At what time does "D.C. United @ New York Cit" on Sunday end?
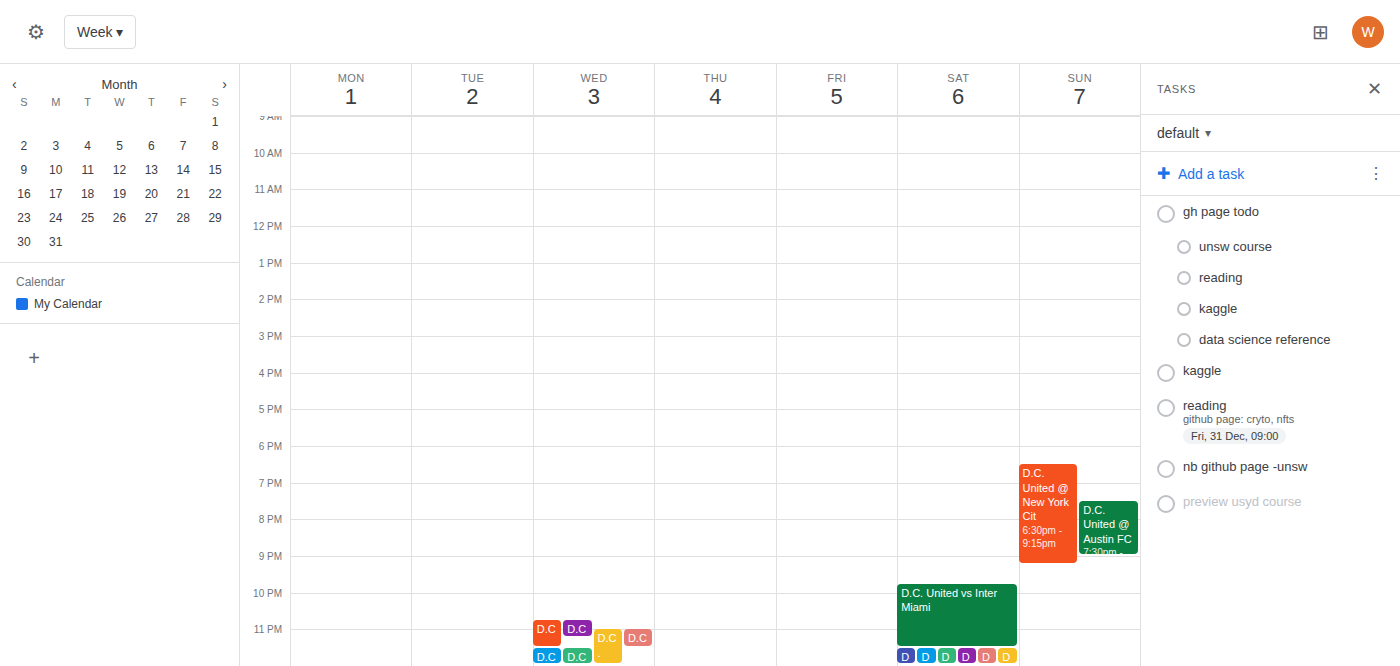
9:15 PM